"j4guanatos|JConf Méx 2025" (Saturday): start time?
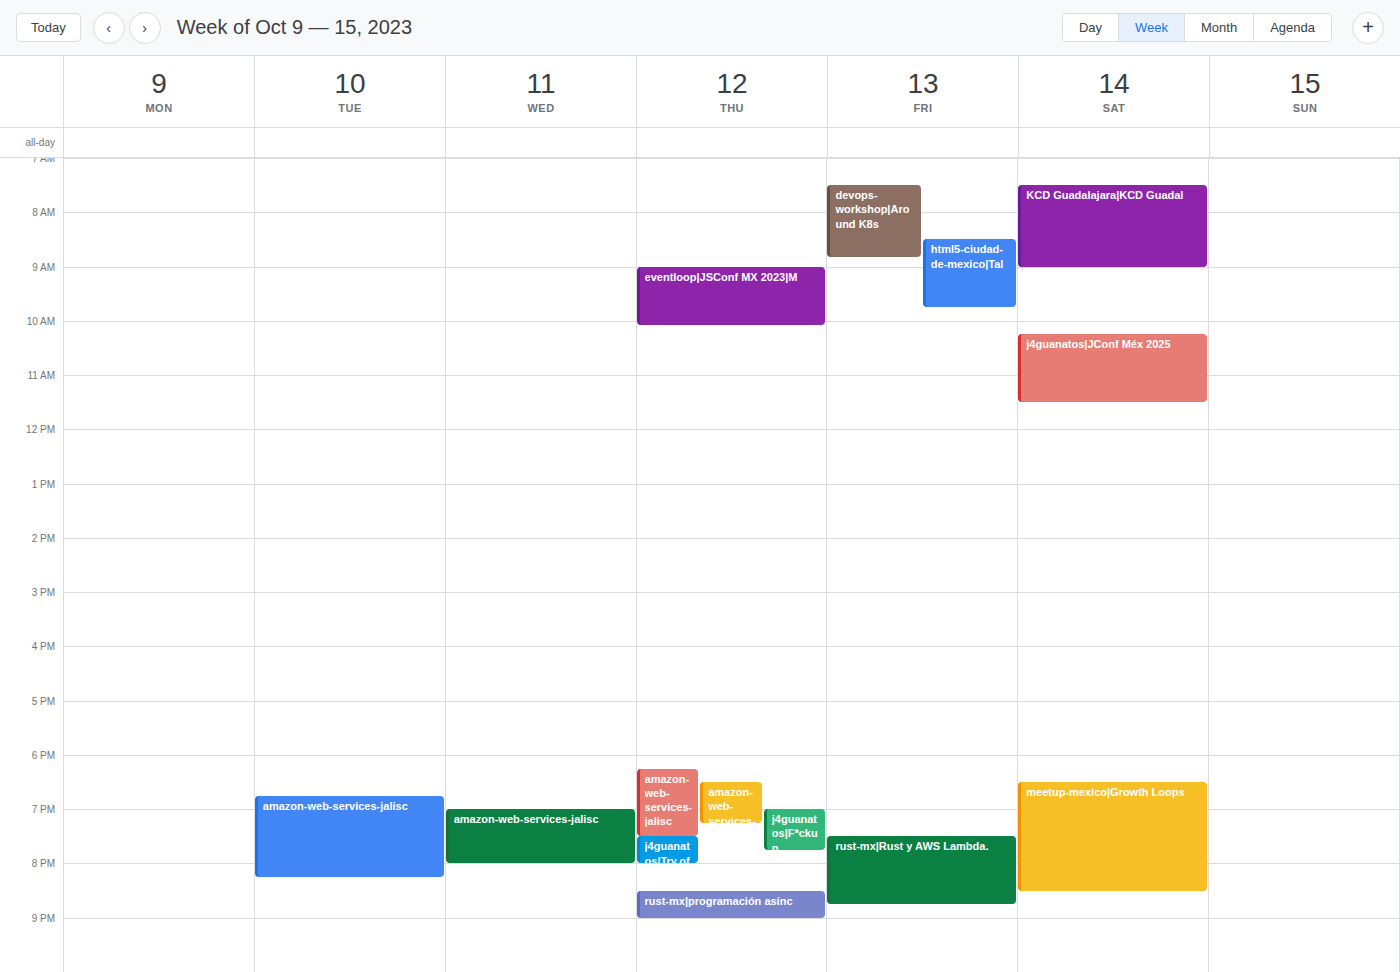
10:15 AM